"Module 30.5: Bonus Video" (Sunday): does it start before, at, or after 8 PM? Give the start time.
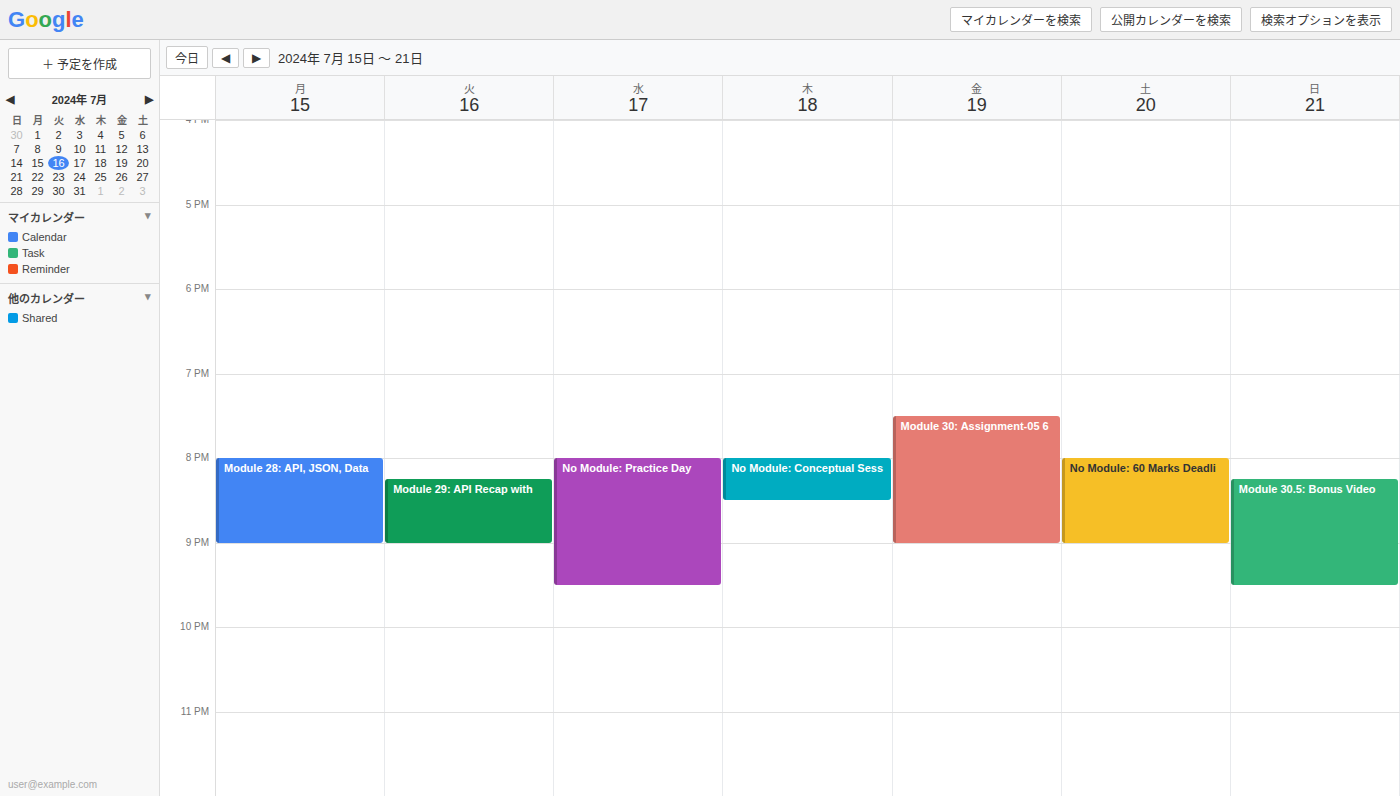
8:15 PM -- after 8 PM, 15 minutes below the 8 PM line.